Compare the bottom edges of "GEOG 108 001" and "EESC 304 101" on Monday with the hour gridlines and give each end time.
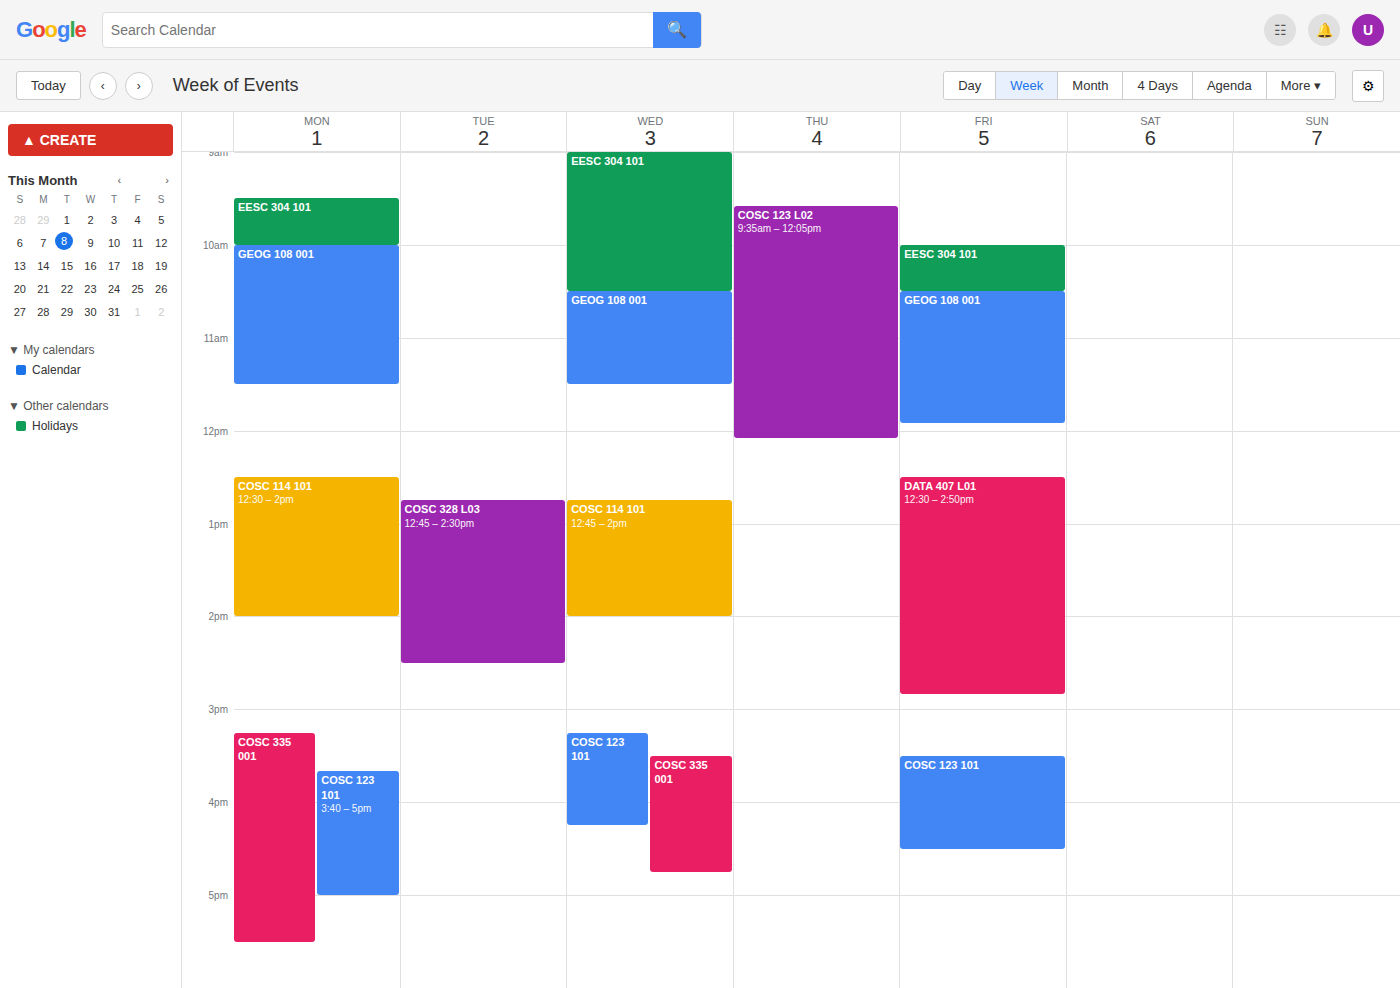
"GEOG 108 001": 11:30 AM, halfway between the 11 AM and 12 PM lines. "EESC 304 101": 10:00 AM, exactly on the 10 AM line.